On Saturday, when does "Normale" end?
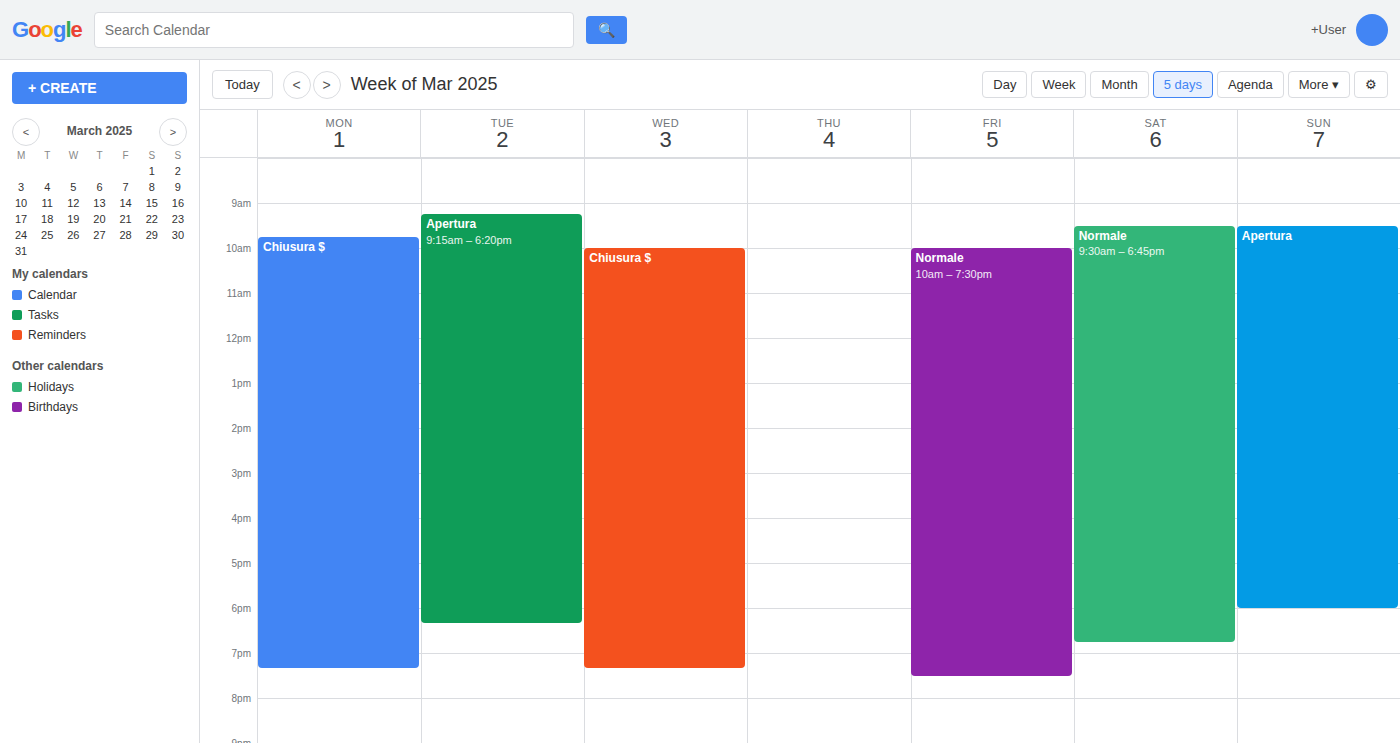
18:45